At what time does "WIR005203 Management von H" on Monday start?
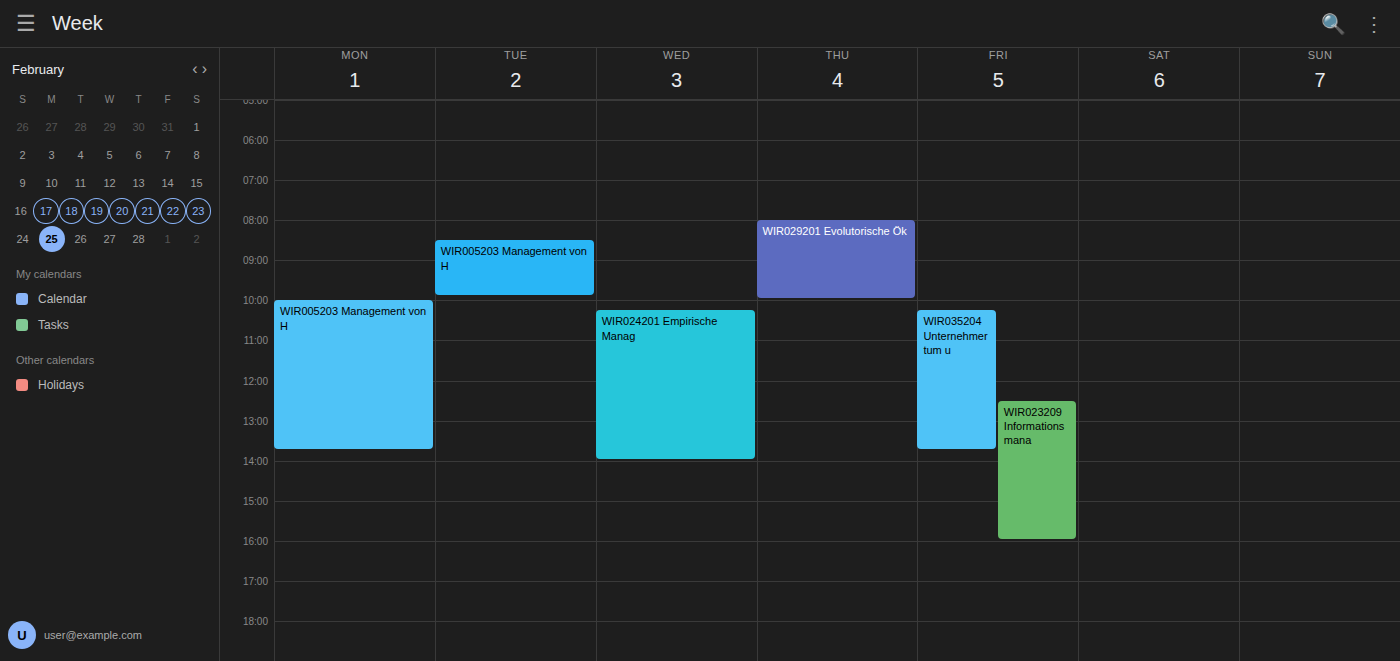
10:00 AM